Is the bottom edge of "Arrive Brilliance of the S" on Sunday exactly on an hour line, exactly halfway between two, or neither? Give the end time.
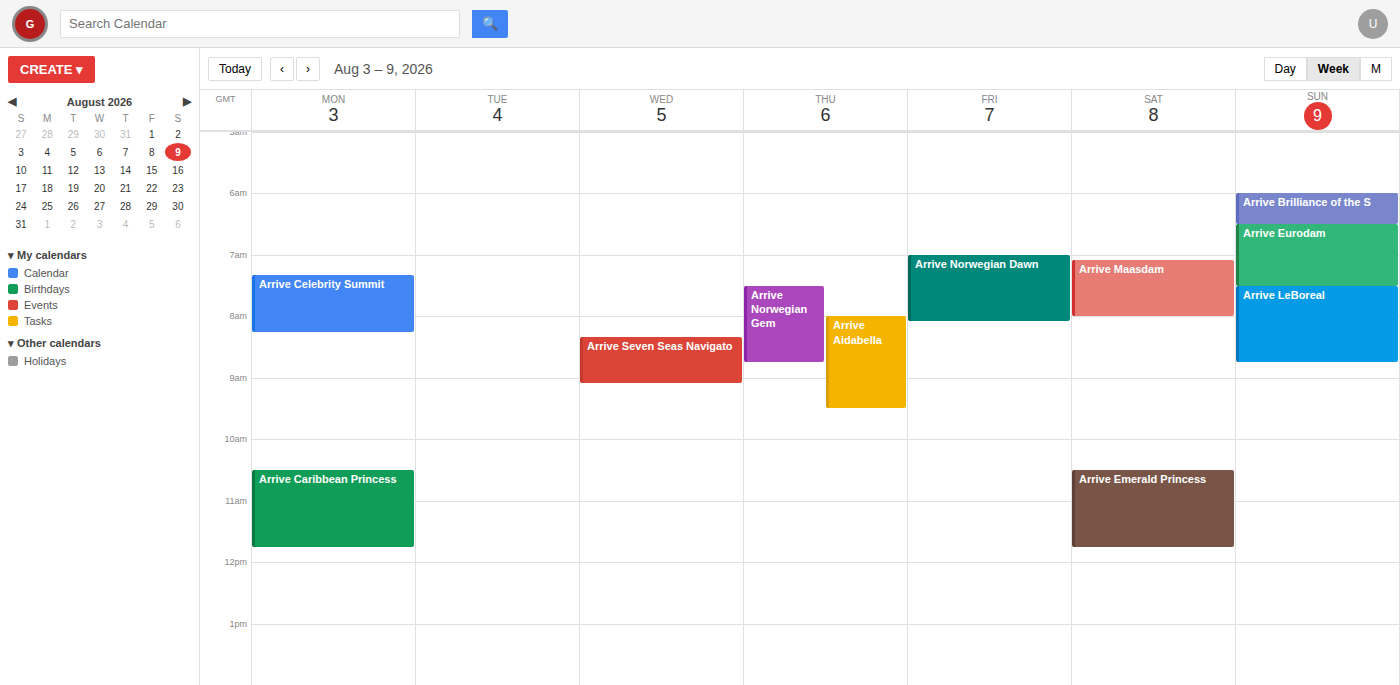
6:30 AM -- halfway between the 6 AM and 7 AM lines.